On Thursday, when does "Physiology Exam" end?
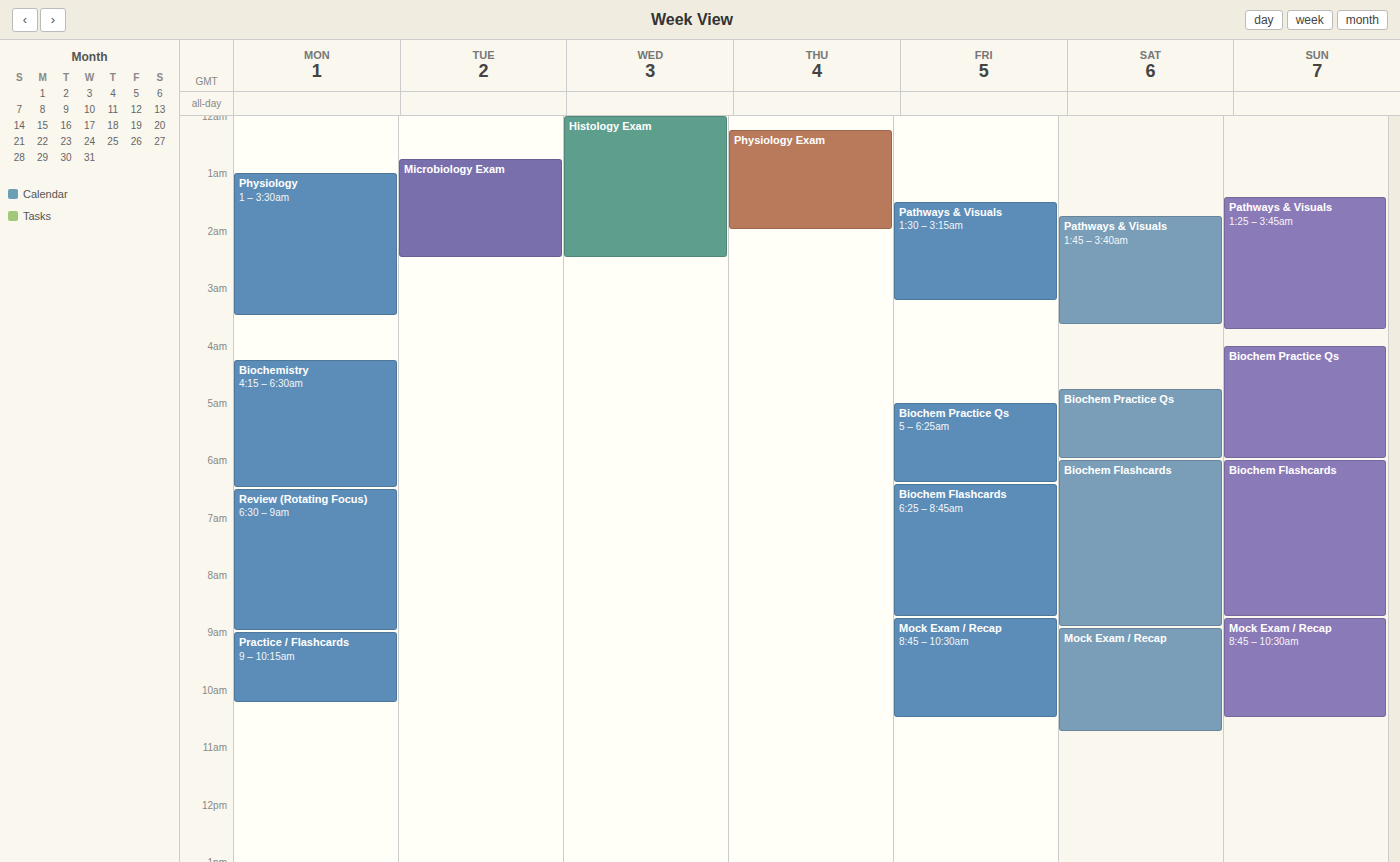
2:00 AM